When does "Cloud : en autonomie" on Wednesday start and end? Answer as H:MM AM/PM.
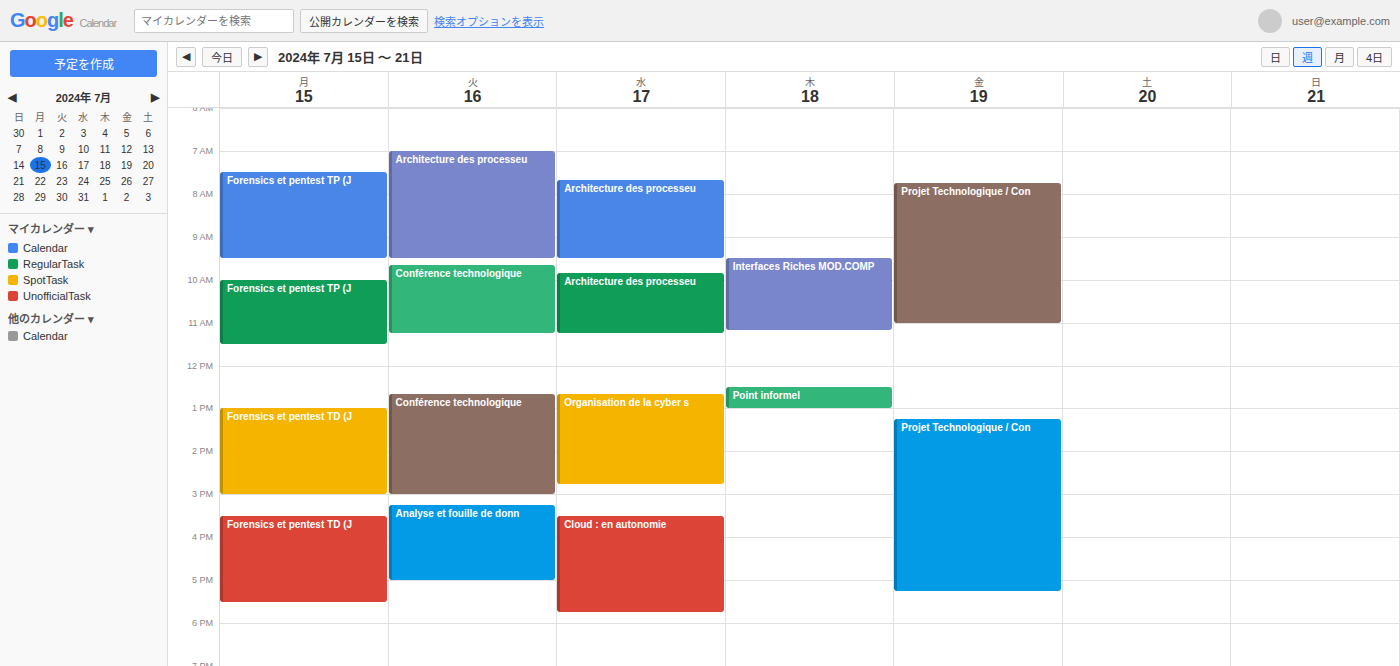
3:30 PM to 5:45 PM